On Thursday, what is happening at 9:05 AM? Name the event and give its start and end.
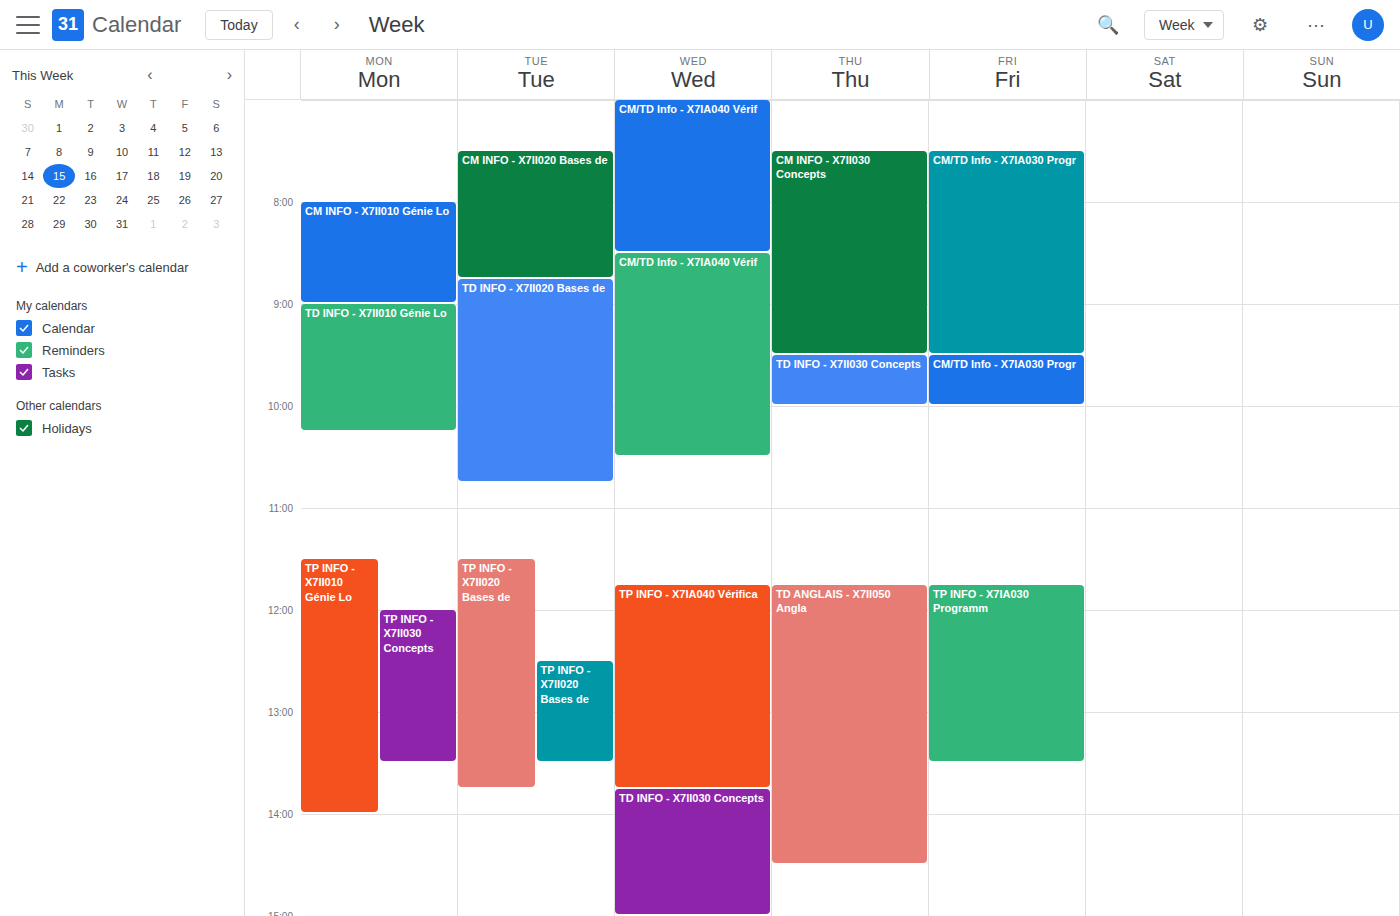
"CM INFO - X7II030 Concepts", 7:30 AM to 9:30 AM